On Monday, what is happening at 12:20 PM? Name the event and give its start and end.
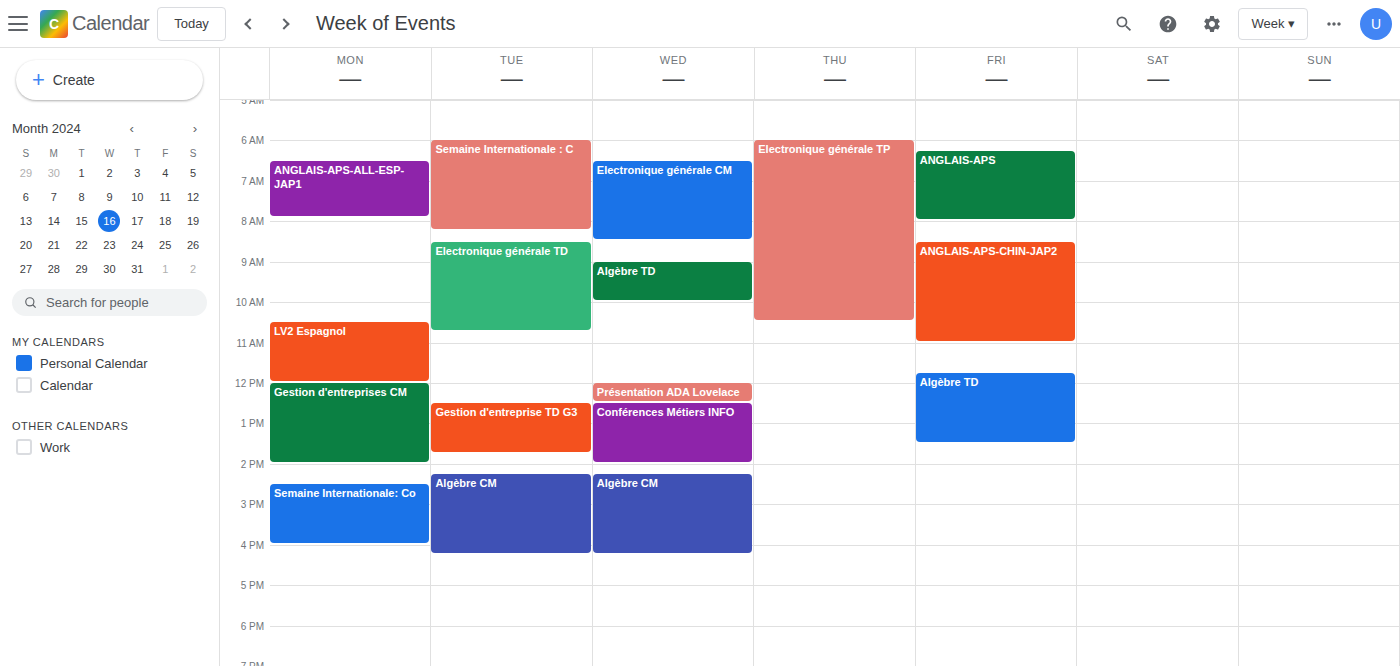
"Gestion d'entreprises CM", 12:00 PM to 2:00 PM